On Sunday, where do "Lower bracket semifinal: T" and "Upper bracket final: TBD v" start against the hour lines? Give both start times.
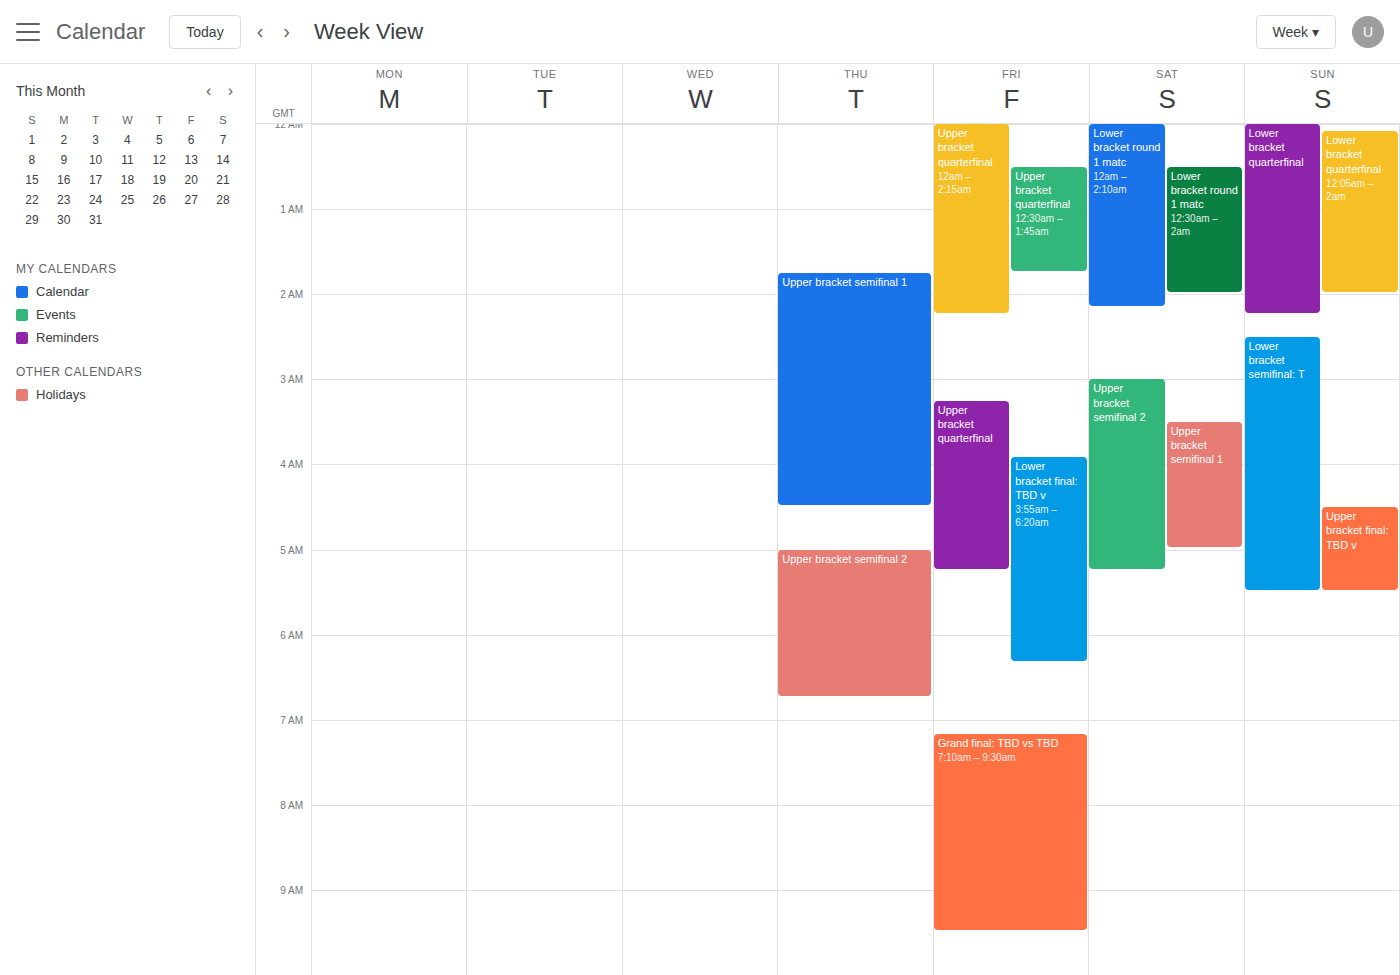
"Lower bracket semifinal: T": 2:30 AM, halfway between the 2 AM and 3 AM lines. "Upper bracket final: TBD v": 4:30 AM, halfway between the 4 AM and 5 AM lines.